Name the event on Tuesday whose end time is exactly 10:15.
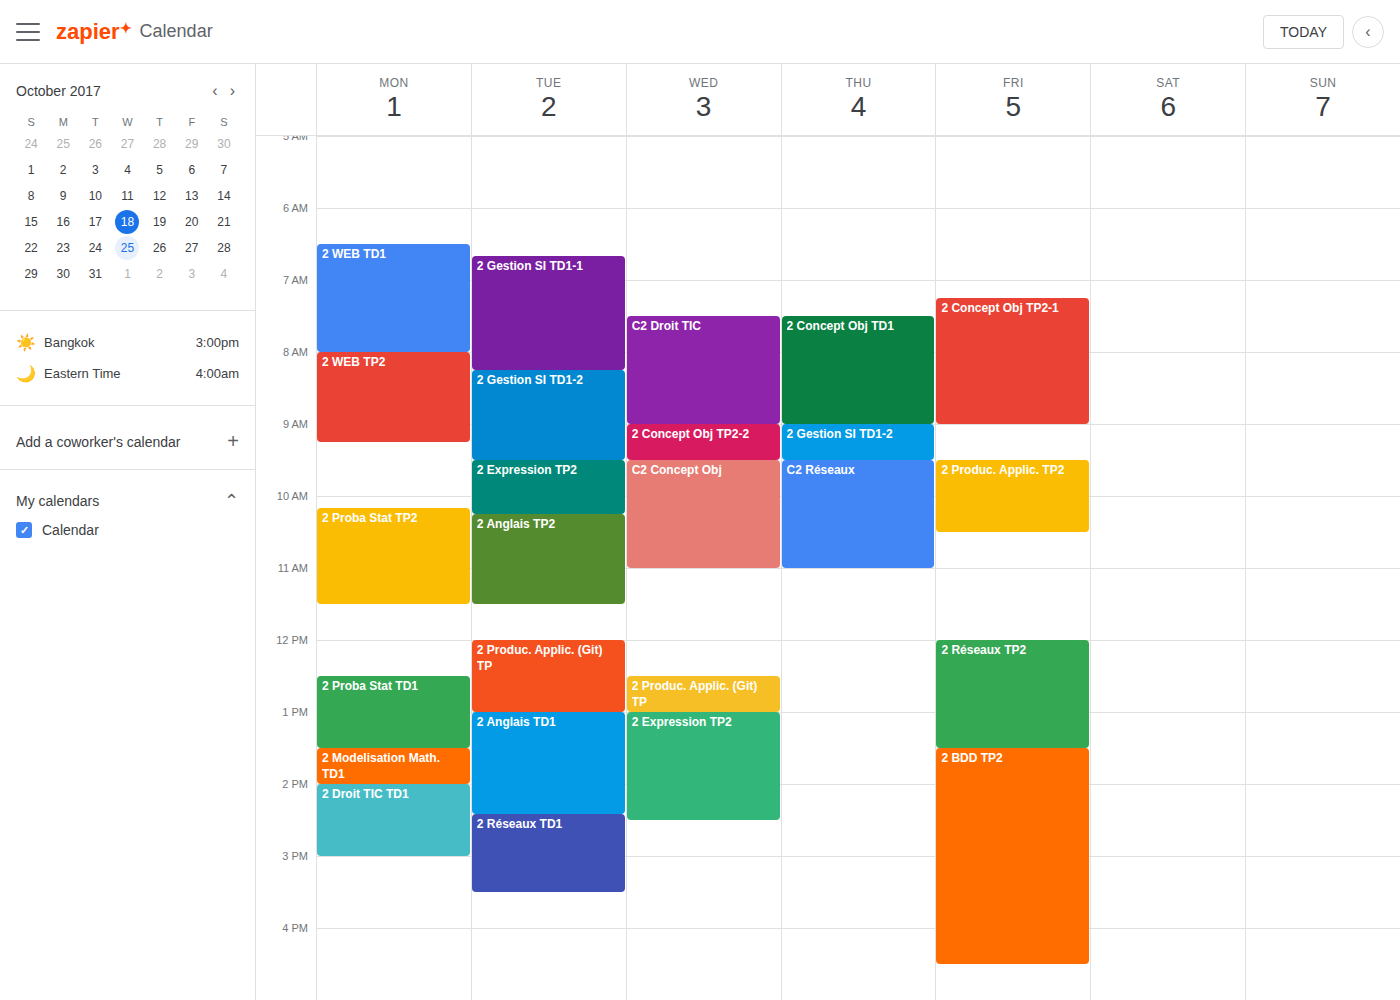
"2 Expression TP2"